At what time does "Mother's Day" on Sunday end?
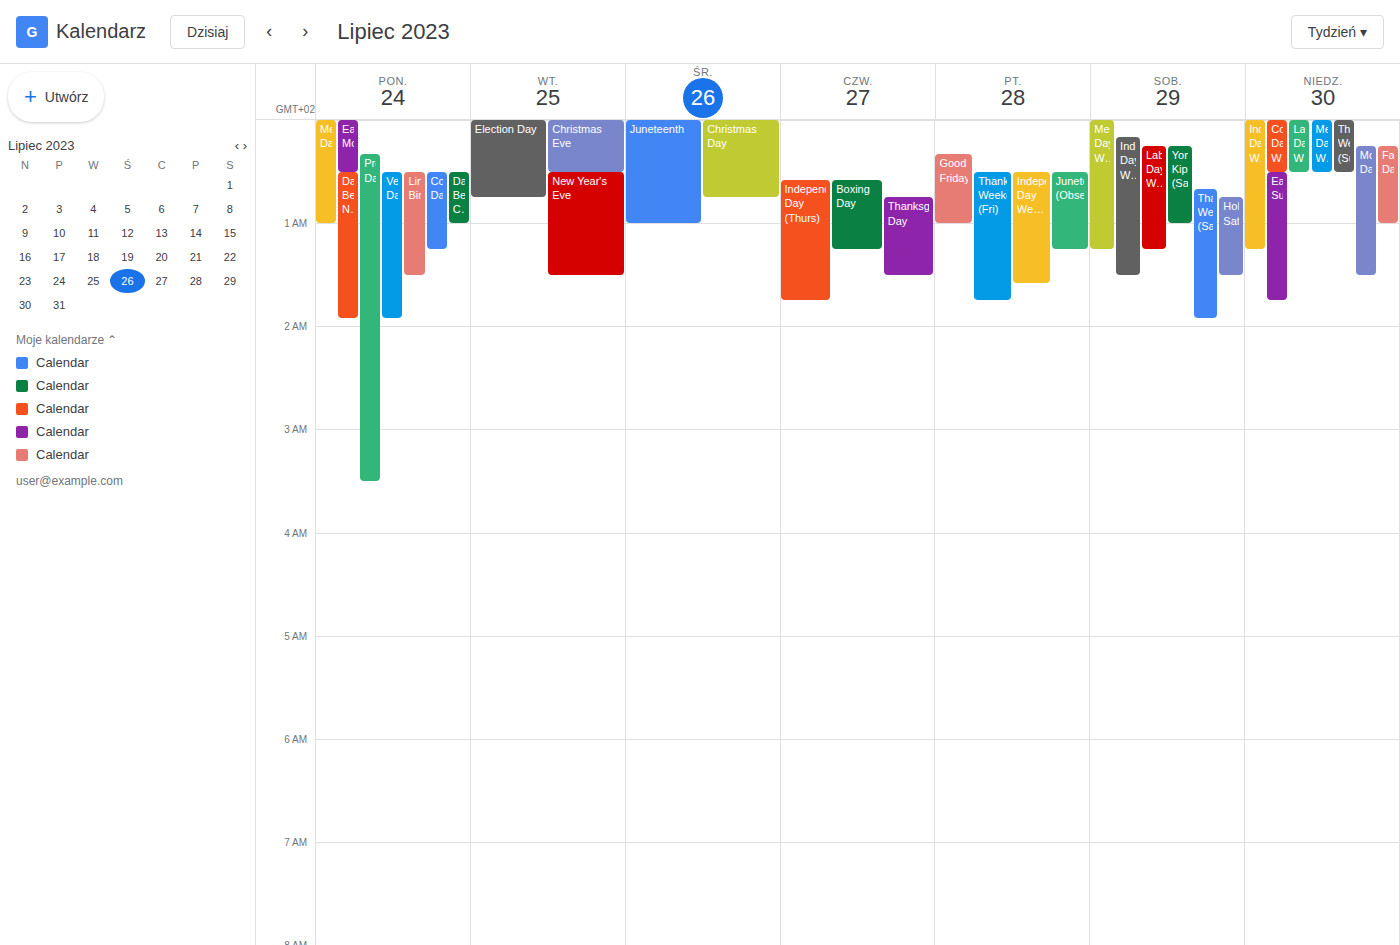
1:30 AM